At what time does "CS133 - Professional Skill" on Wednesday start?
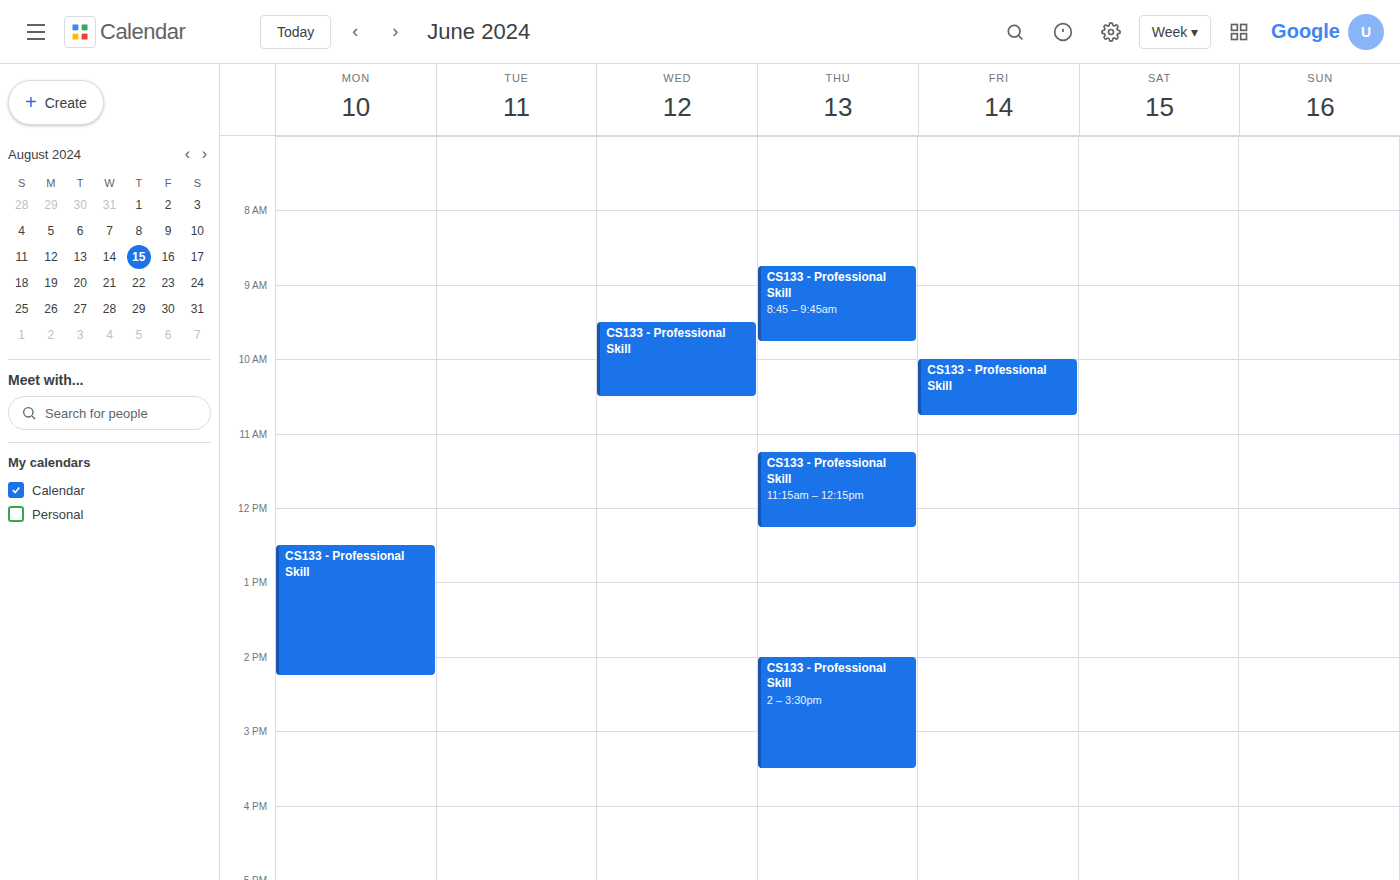
9:30 AM